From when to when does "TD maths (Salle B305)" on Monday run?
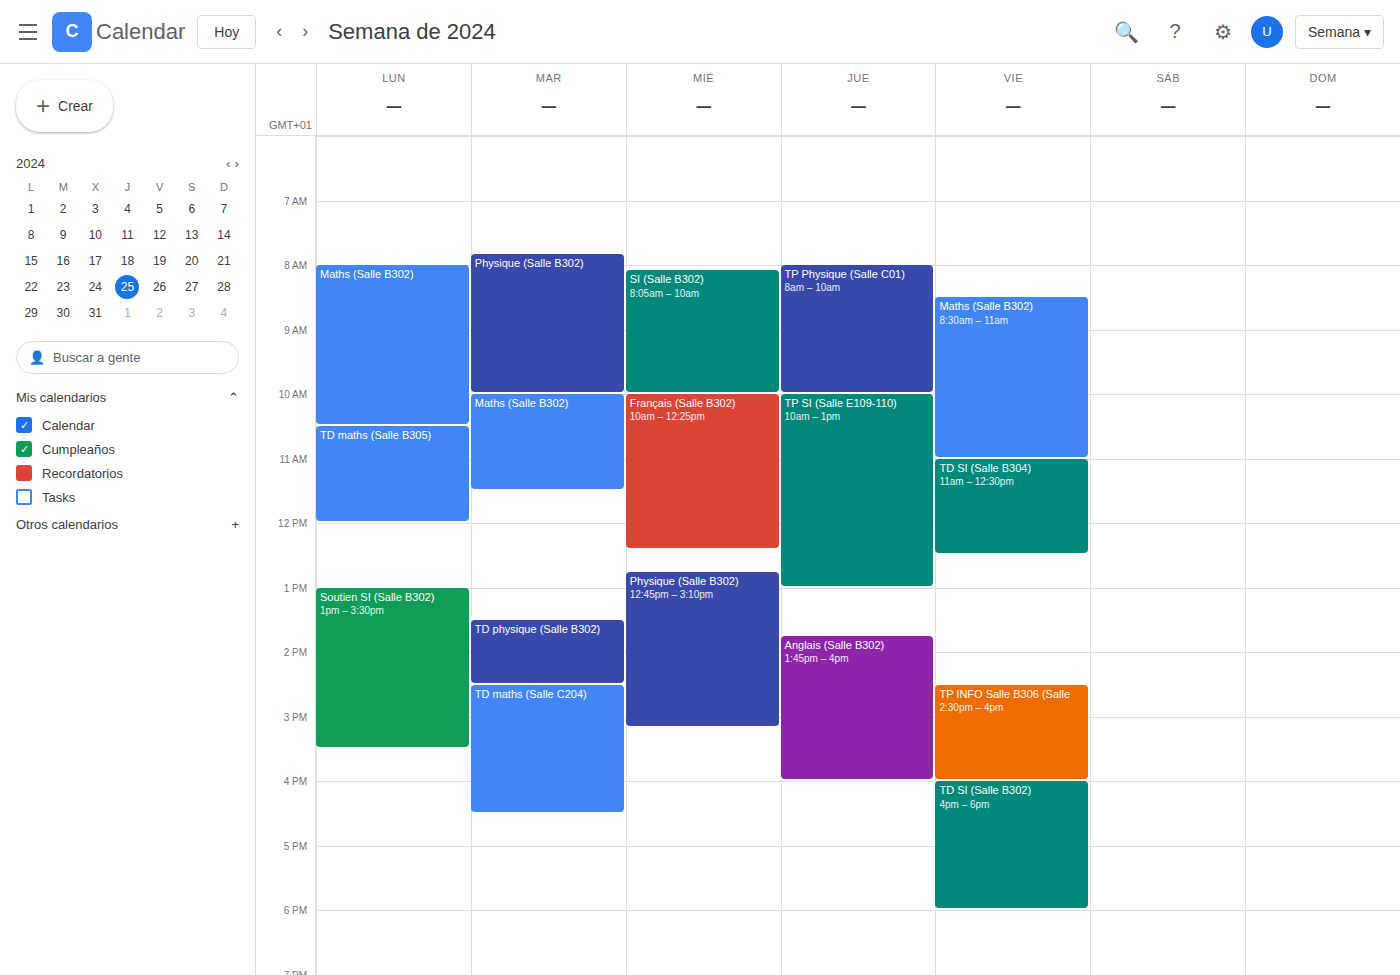
10:30 AM to 12:00 PM